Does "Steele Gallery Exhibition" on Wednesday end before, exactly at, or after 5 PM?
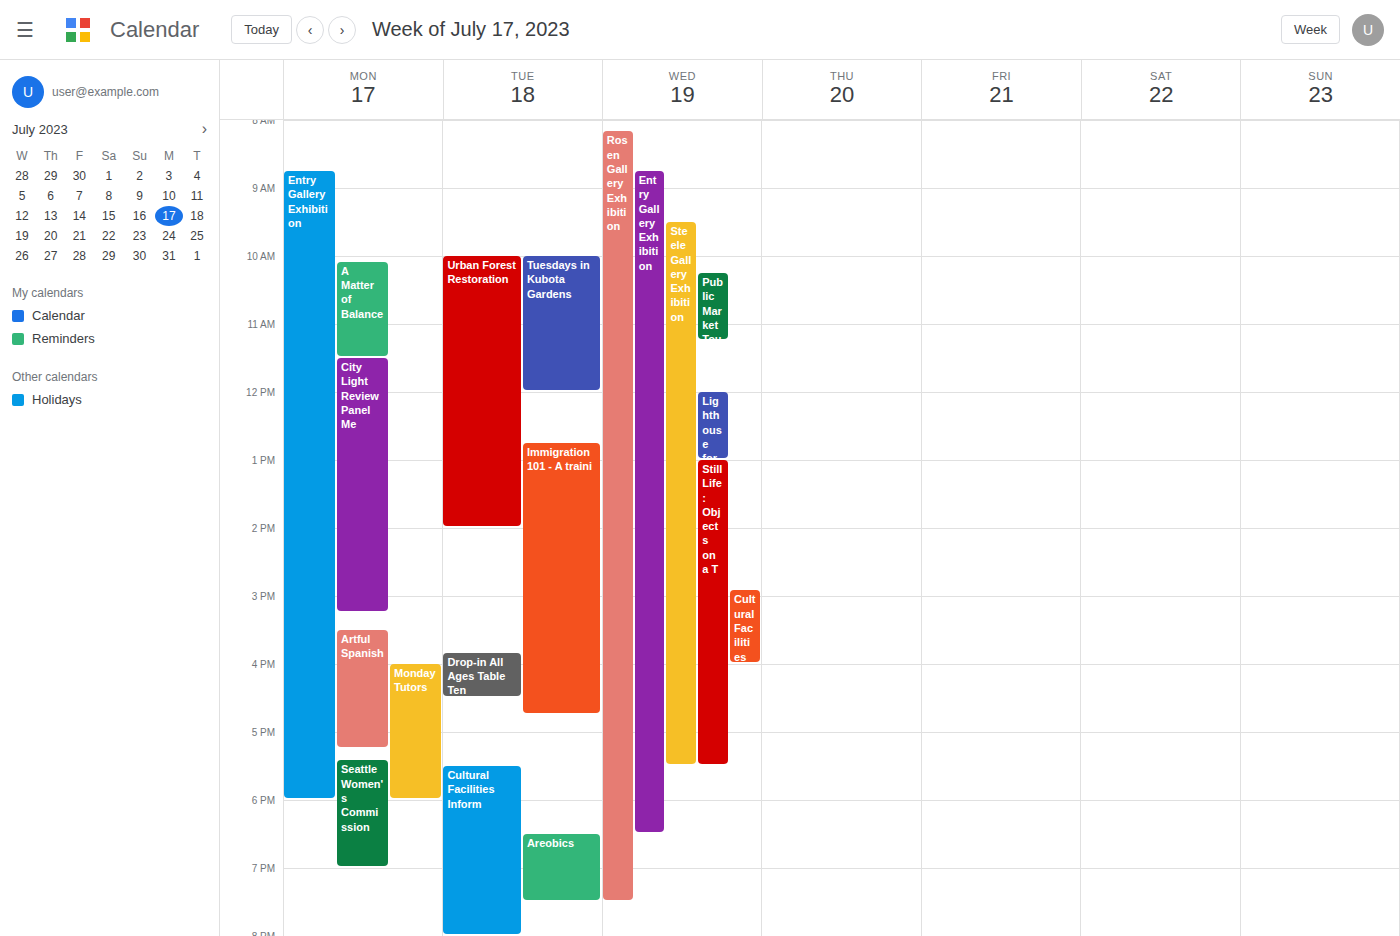
5:30 PM -- after 5 PM, 30 minutes below the 5 PM line.